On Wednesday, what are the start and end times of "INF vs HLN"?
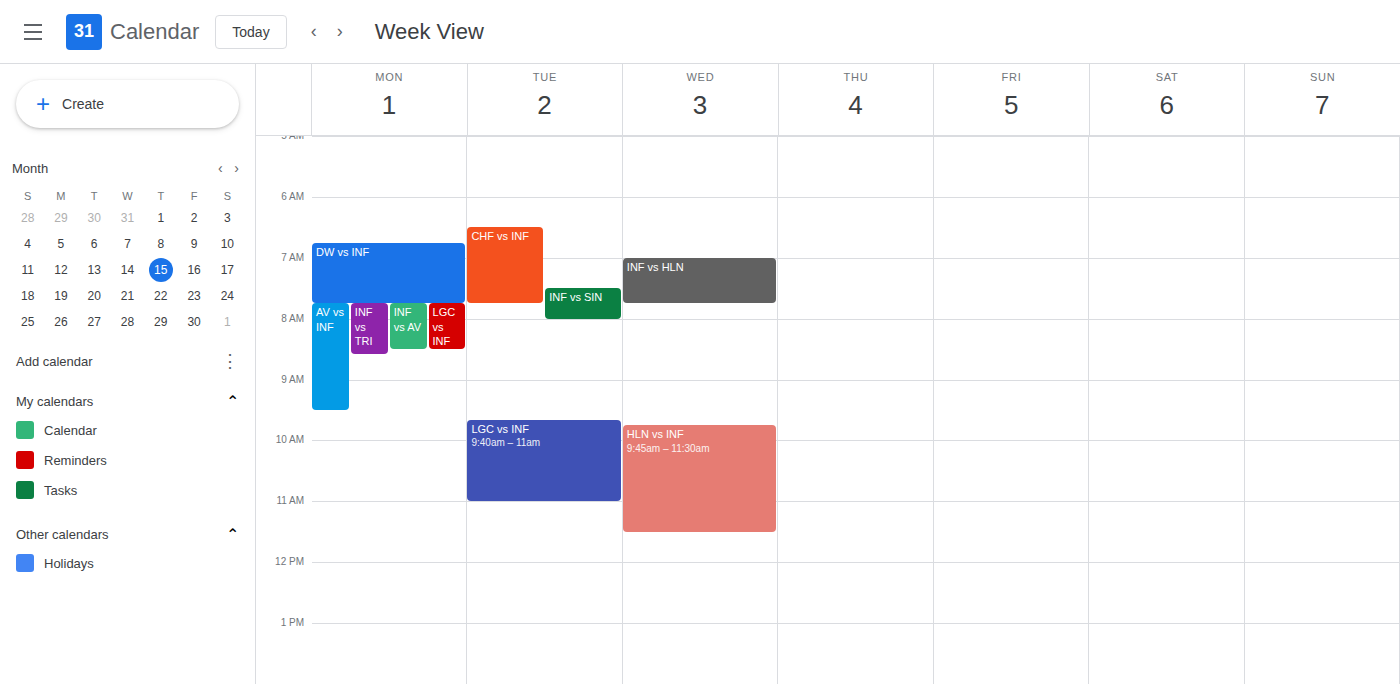
7:00 AM to 7:45 AM